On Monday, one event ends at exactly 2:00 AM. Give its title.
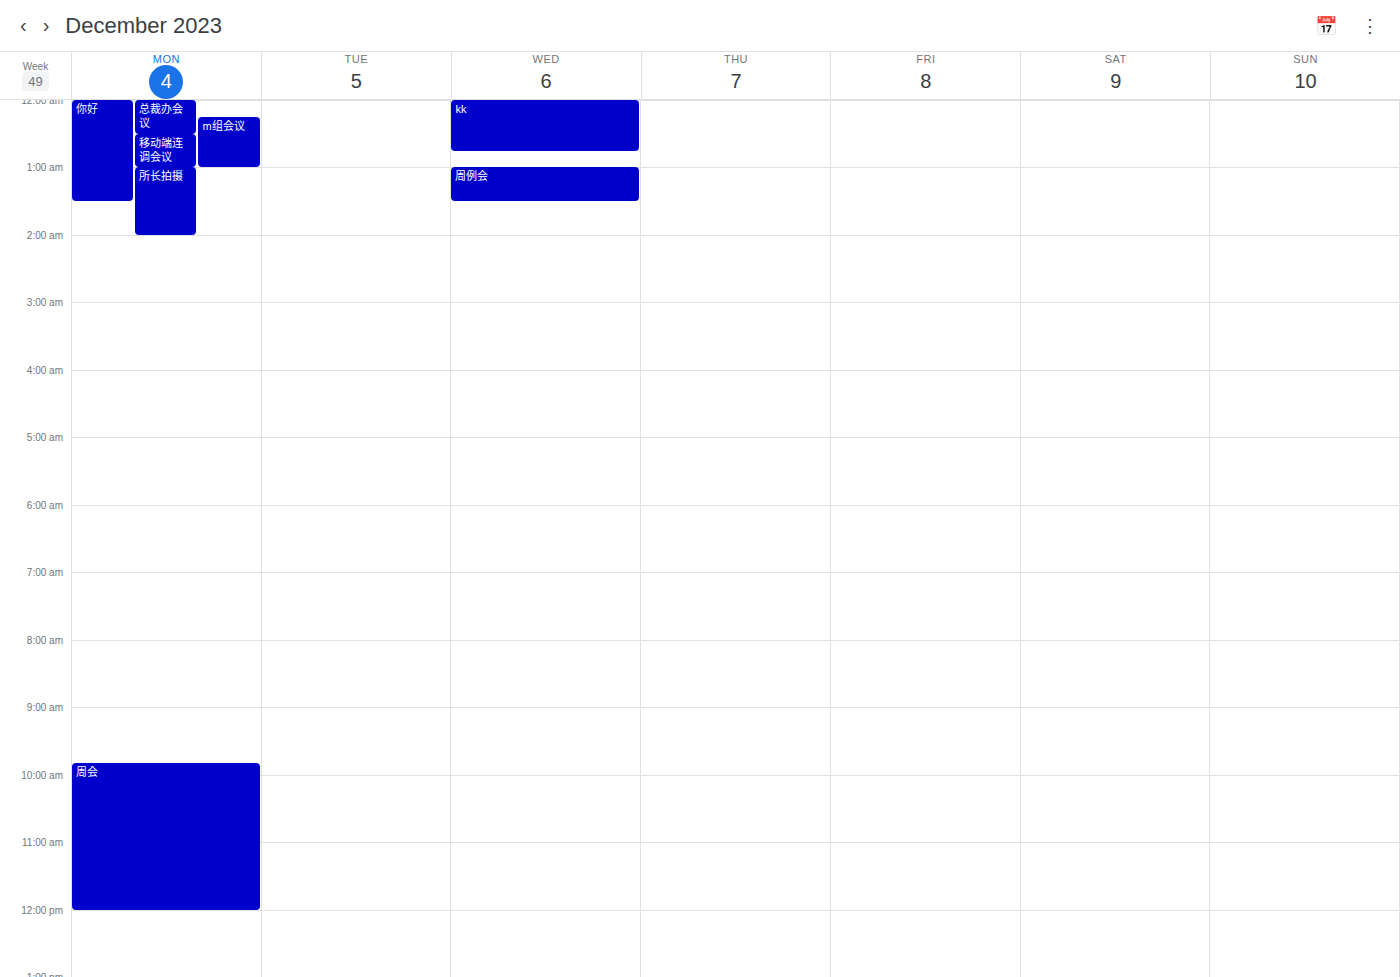
"所长拍摄"